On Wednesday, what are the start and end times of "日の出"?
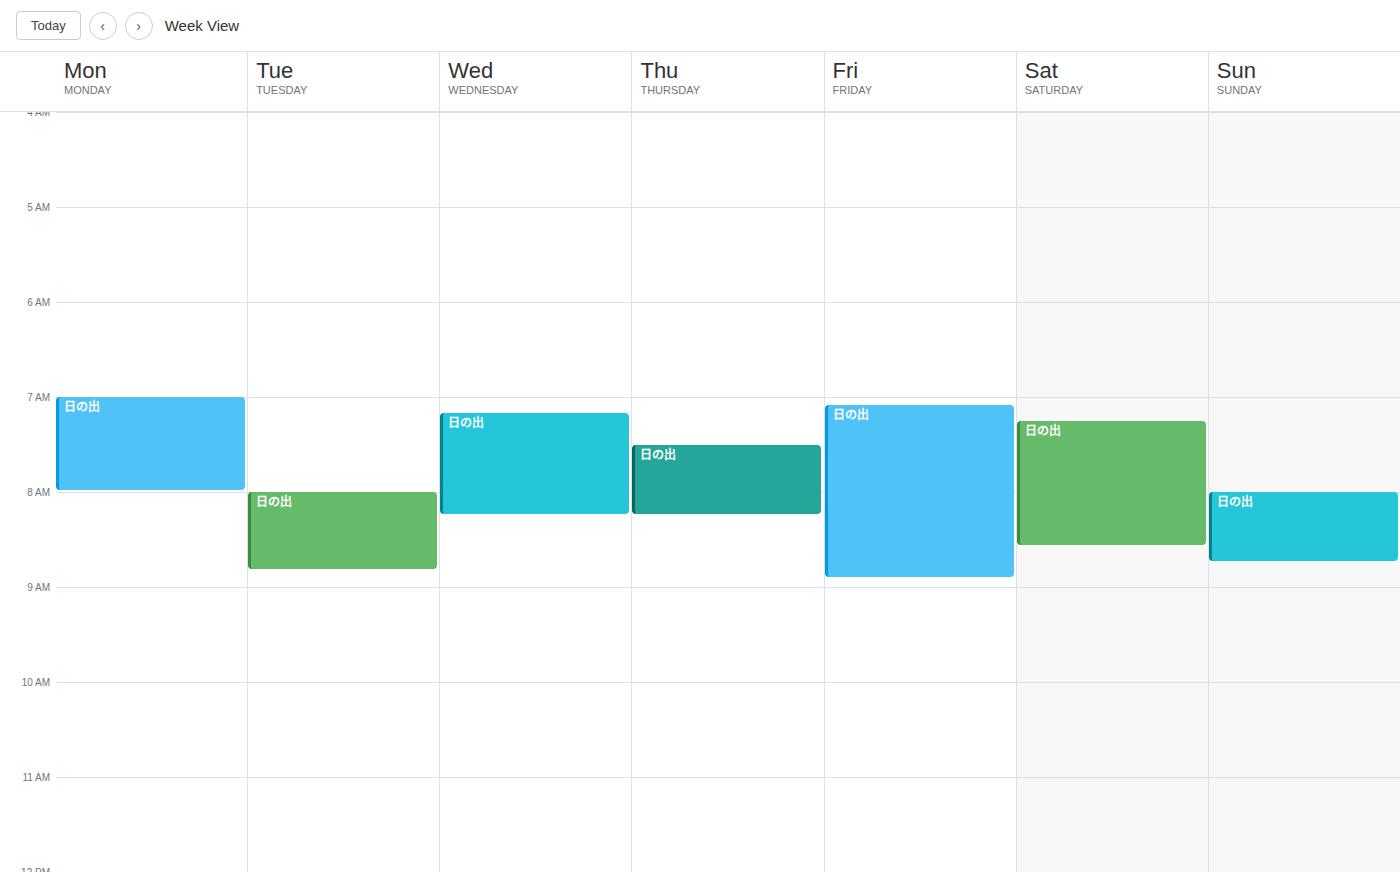
07:10 to 08:15